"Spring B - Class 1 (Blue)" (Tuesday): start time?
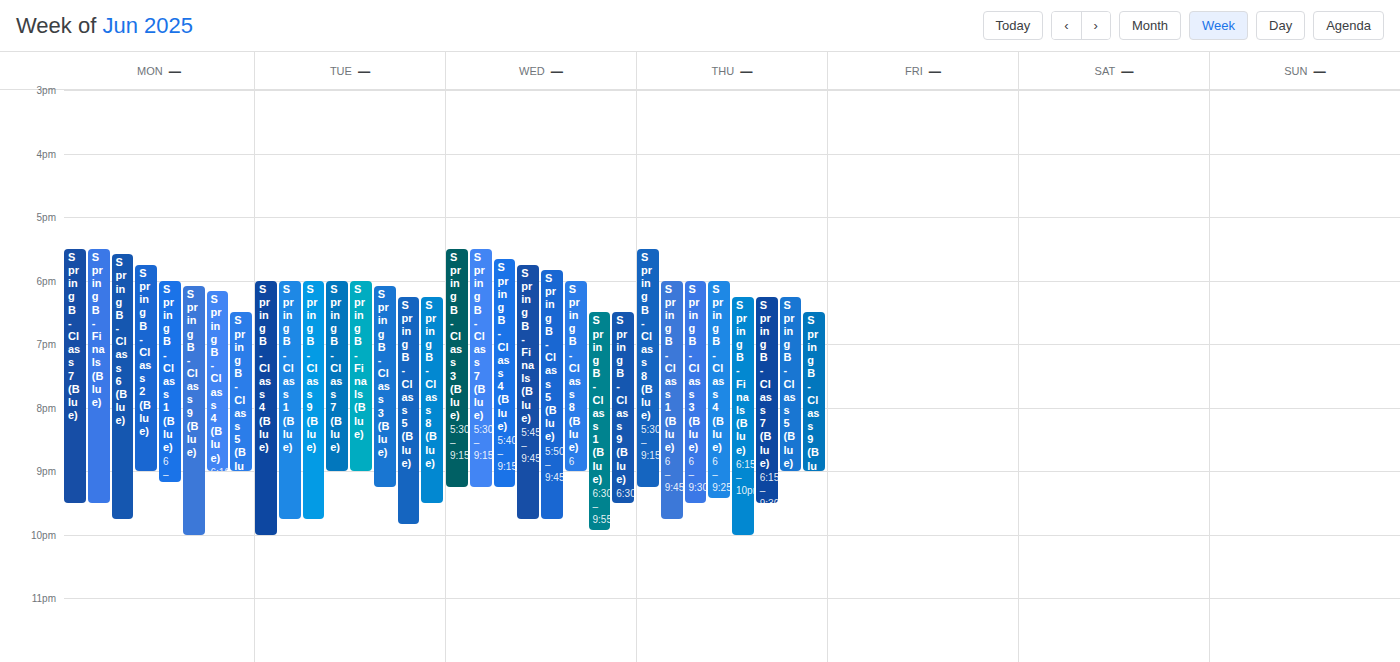
6:00 PM